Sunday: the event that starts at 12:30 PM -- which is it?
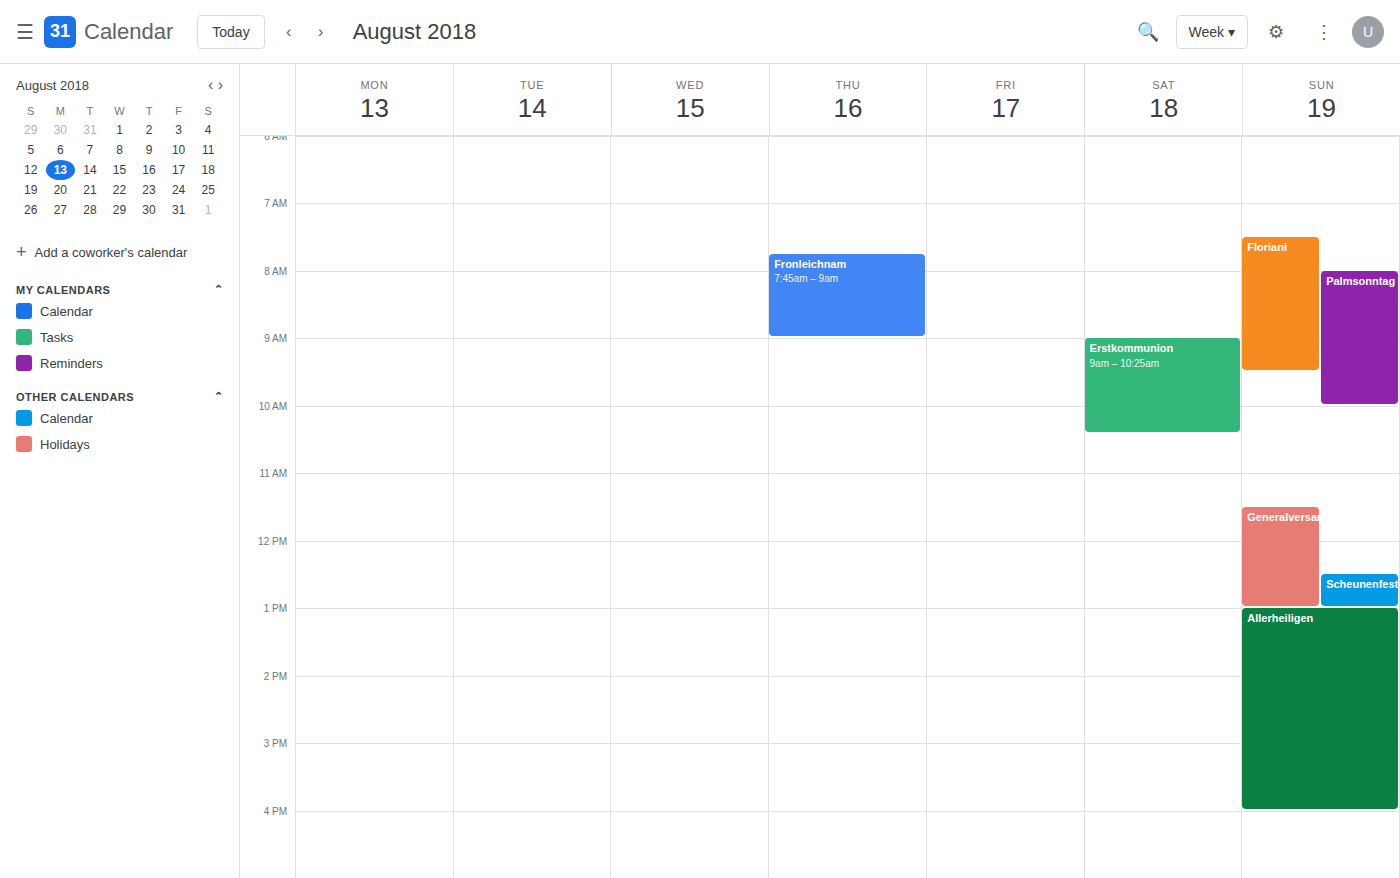
"Scheunenfest"